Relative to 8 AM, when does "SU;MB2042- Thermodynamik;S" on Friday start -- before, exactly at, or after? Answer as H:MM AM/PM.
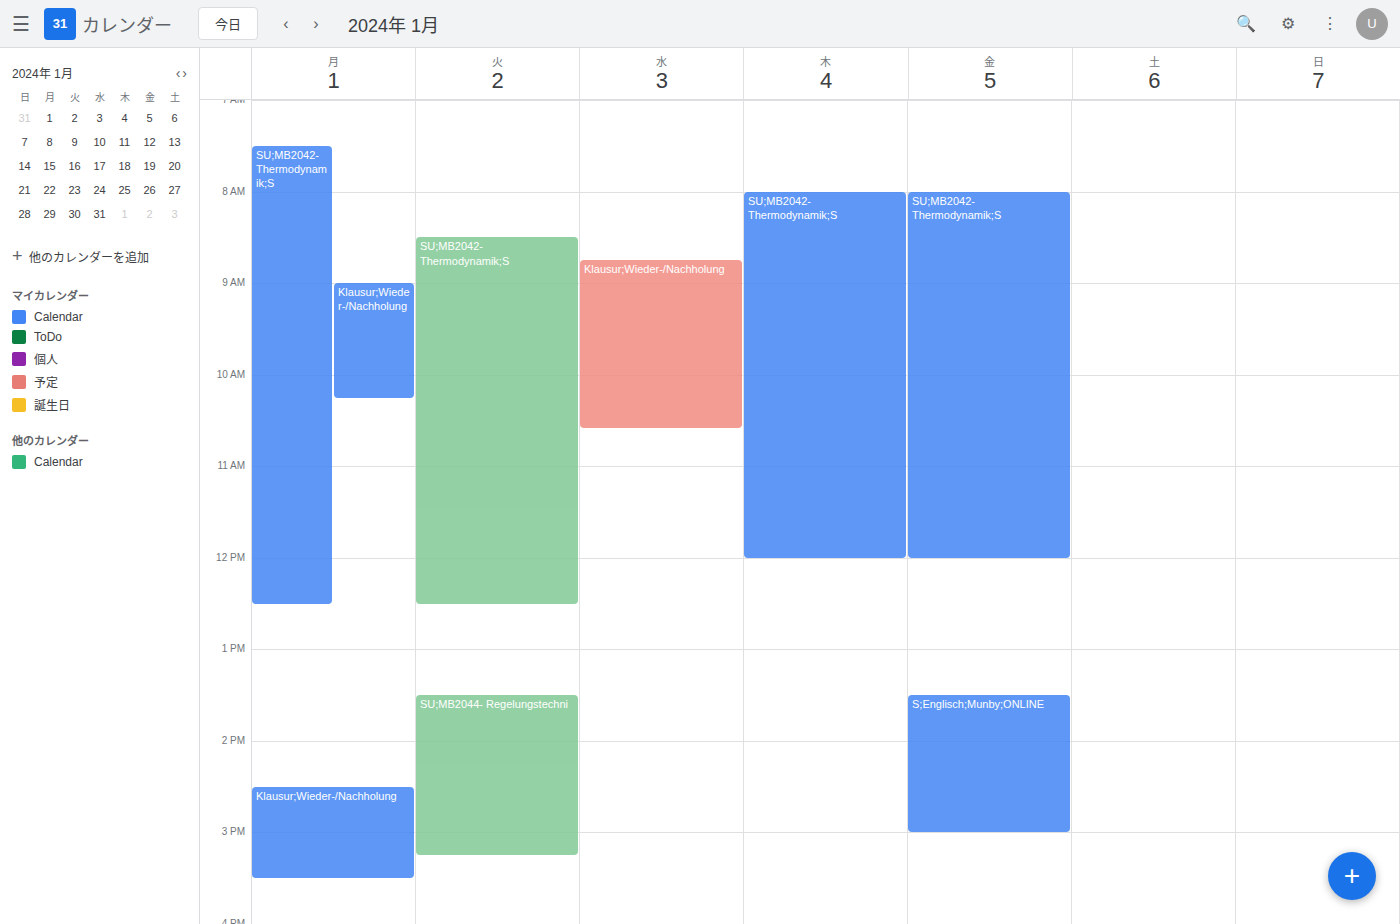
8:00 AM -- exactly at 8 AM, on the 8 AM line.